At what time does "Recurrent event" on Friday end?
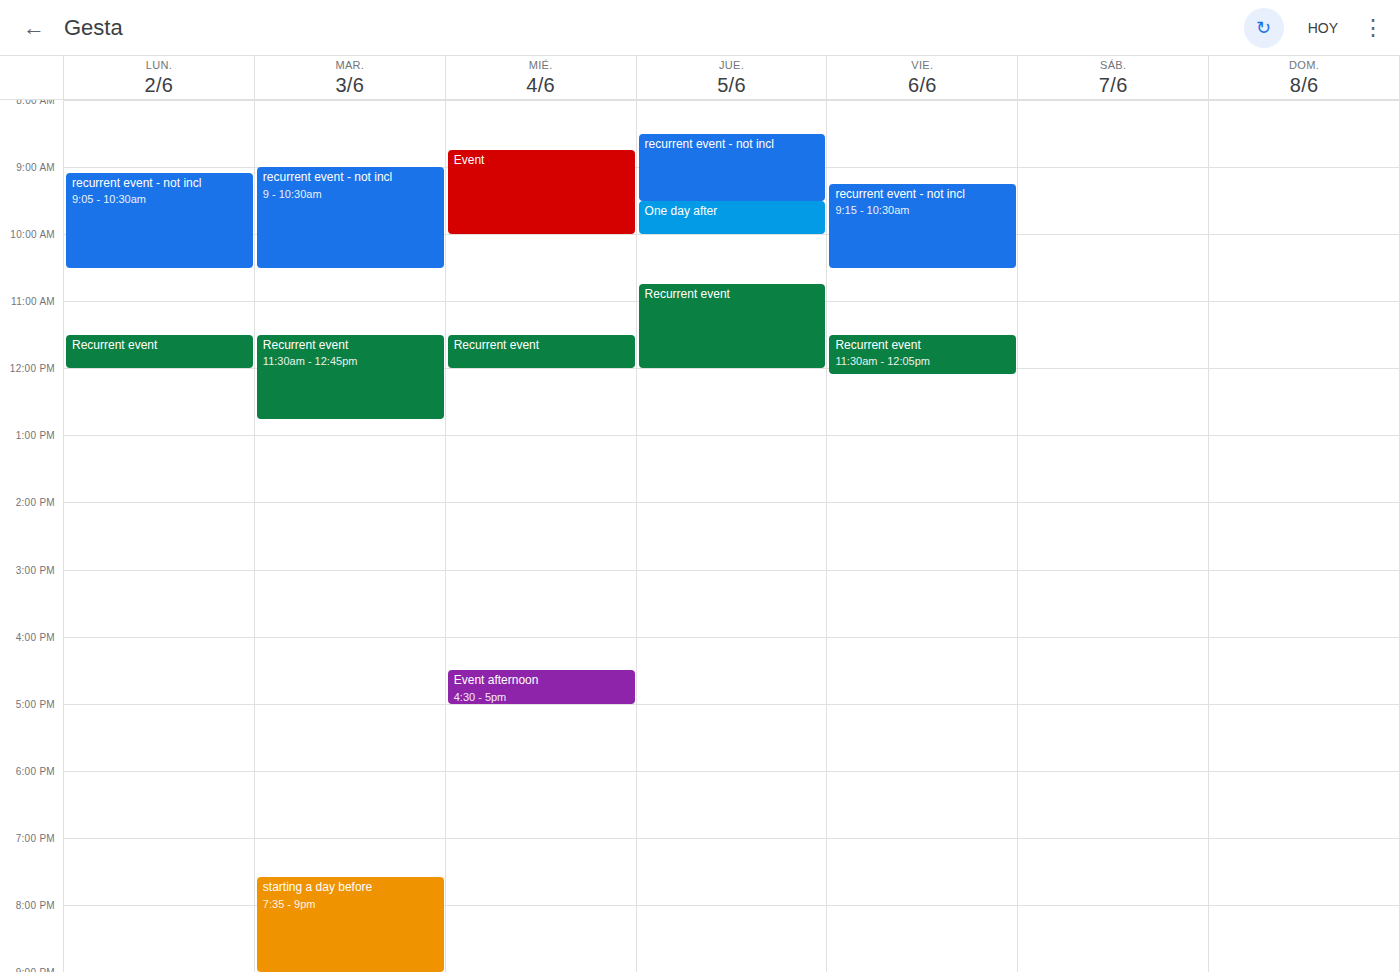
12:05 PM